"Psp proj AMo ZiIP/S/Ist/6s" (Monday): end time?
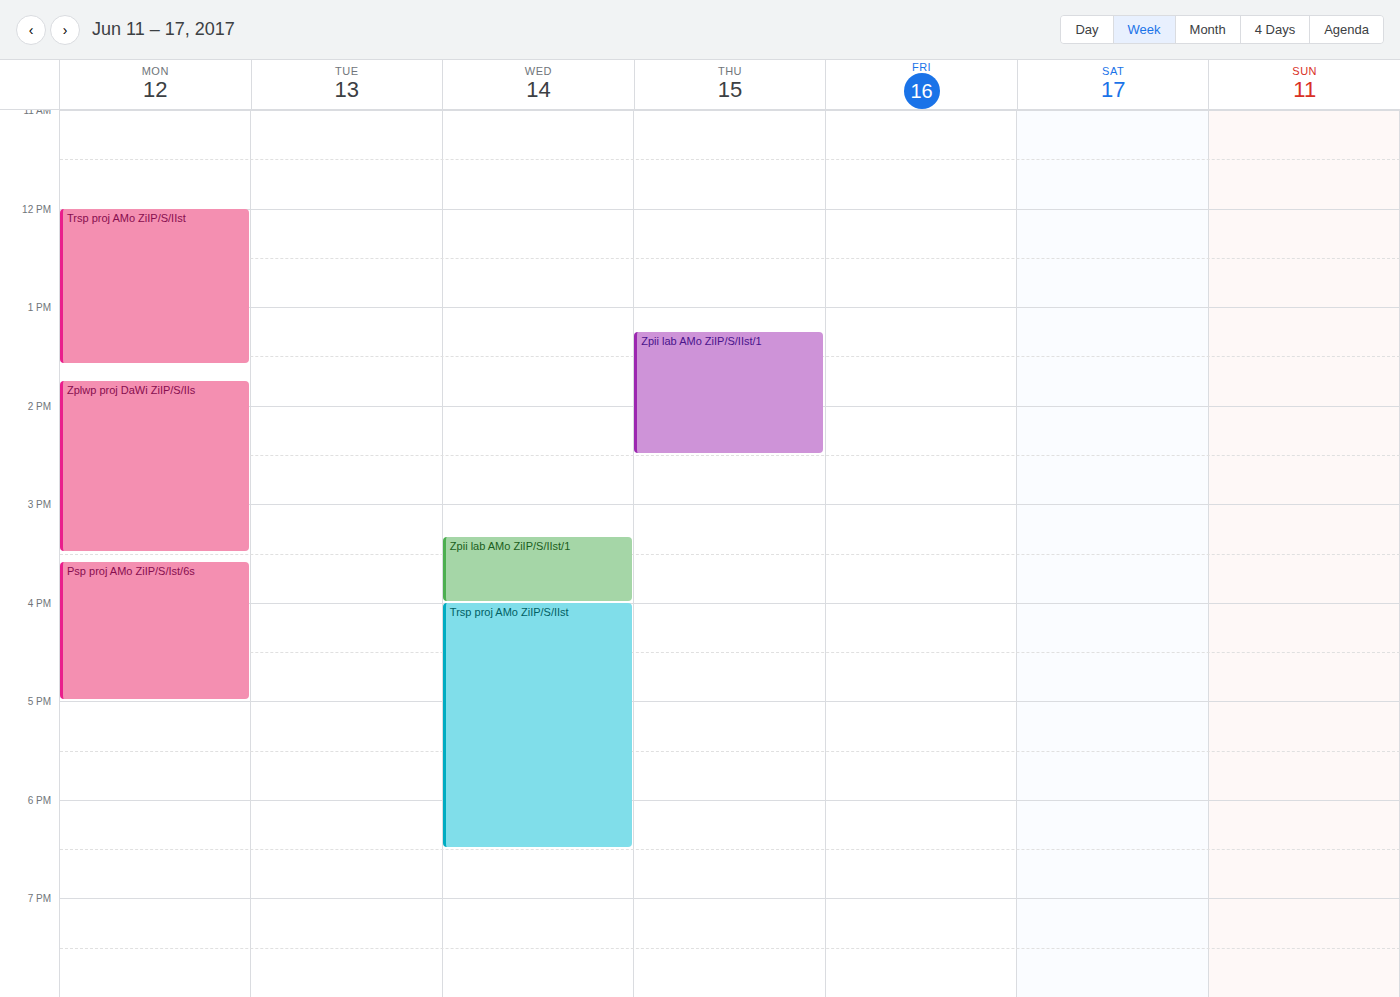
5:00 PM